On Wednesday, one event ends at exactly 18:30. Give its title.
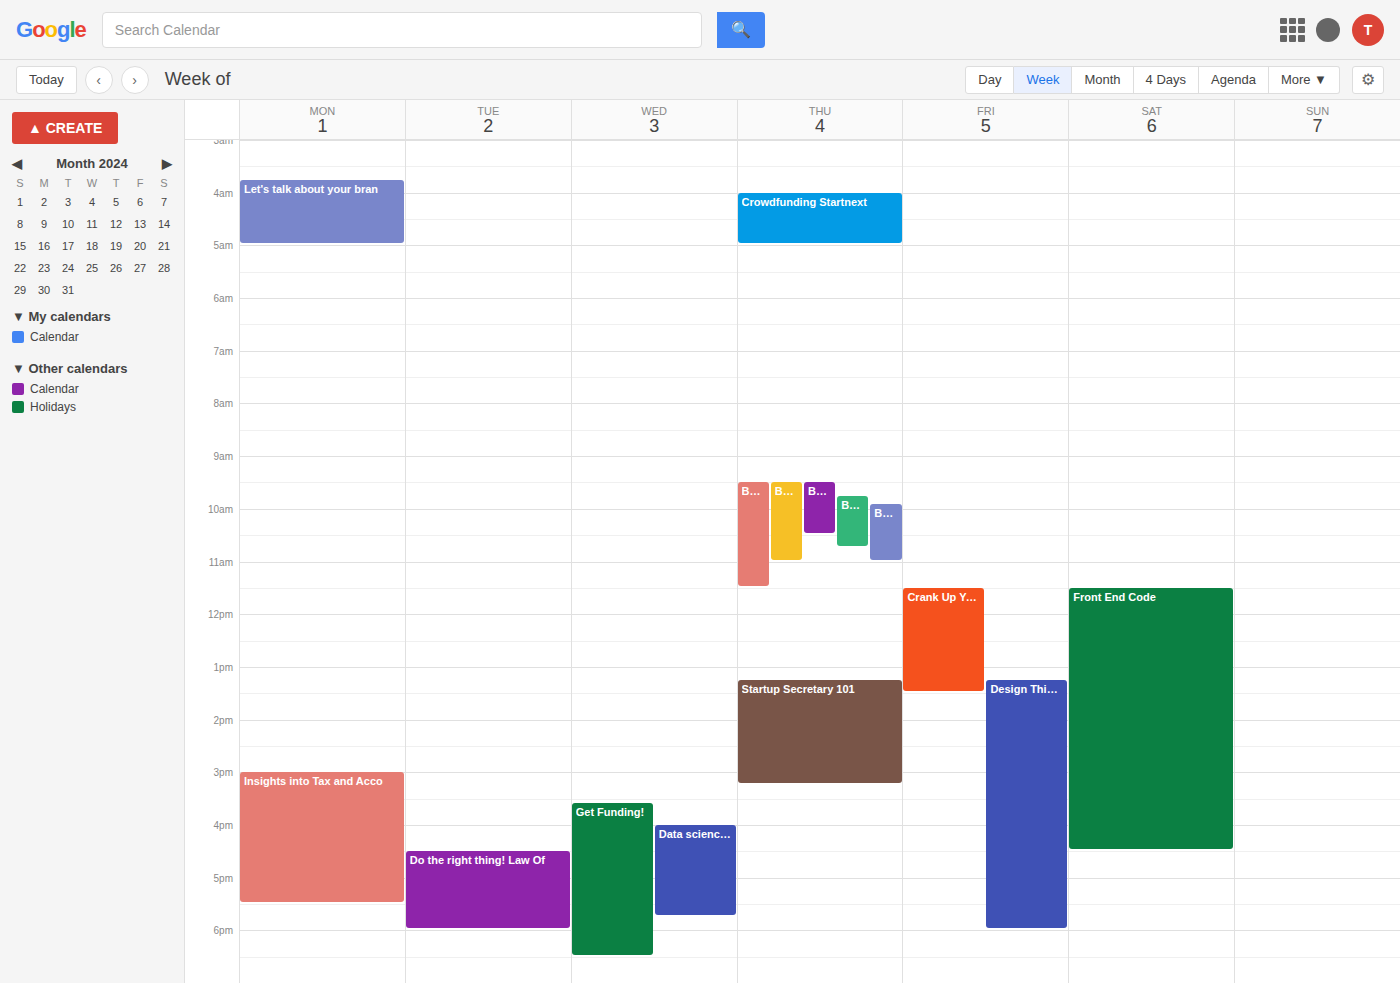
"Get Funding!"